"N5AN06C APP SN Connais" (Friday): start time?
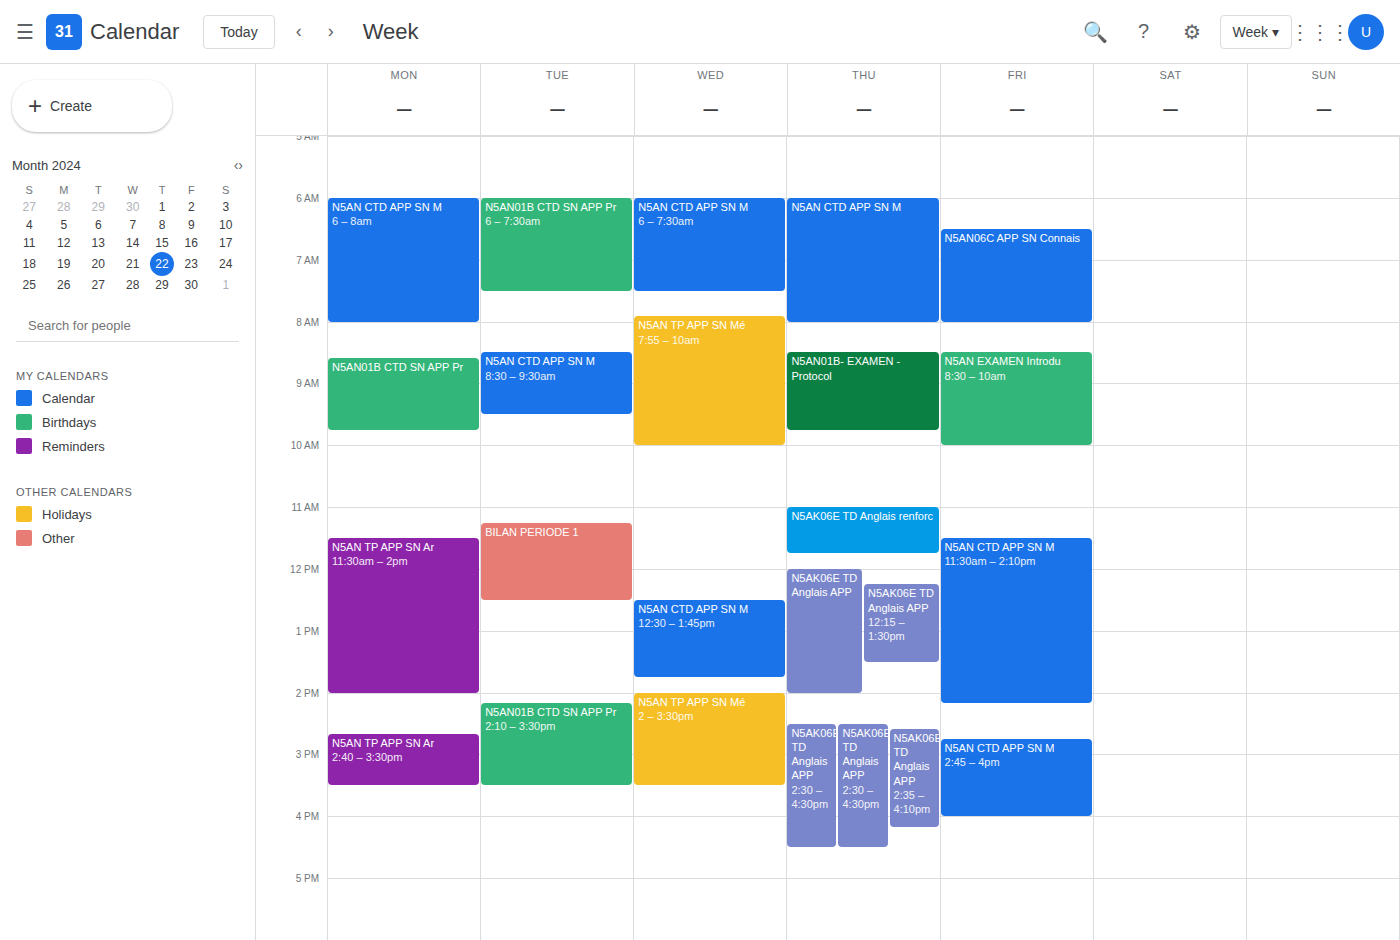
6:30 AM